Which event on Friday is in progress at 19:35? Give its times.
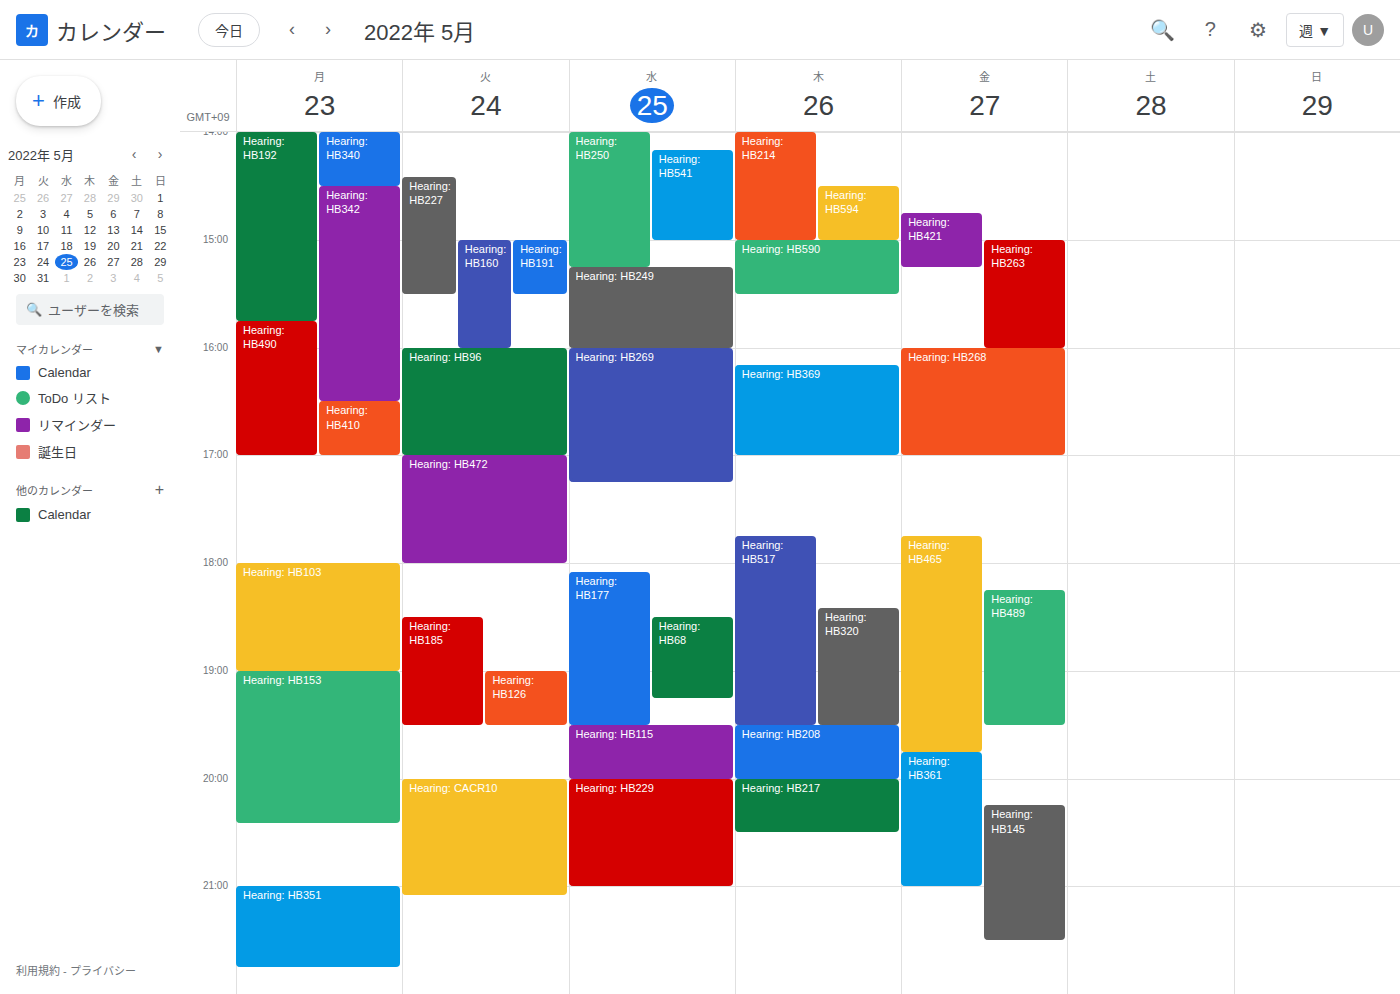
"Hearing: HB465", 17:45 to 19:45